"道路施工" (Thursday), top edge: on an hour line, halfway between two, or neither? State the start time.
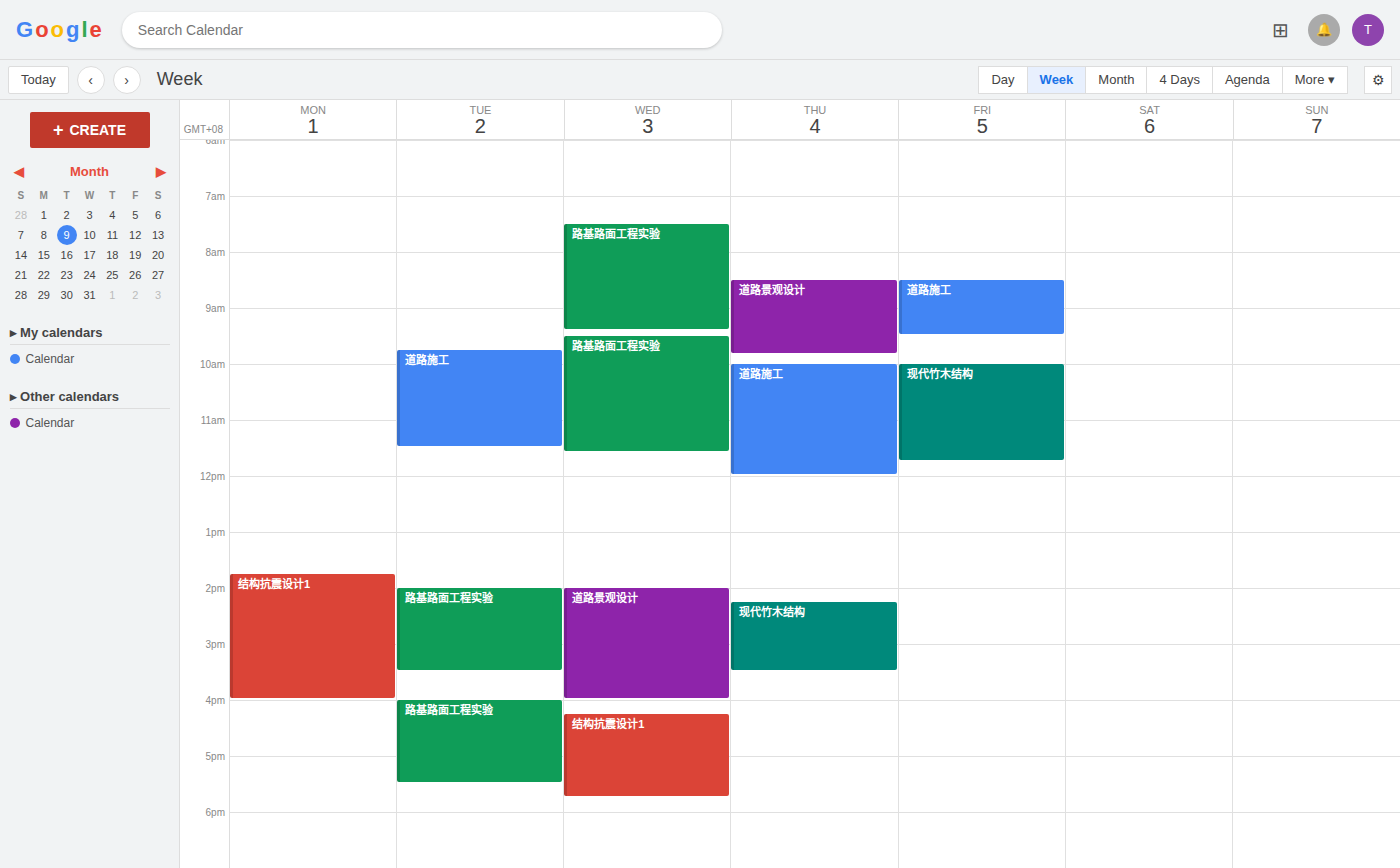
10:00 AM -- exactly on the 10 AM line.